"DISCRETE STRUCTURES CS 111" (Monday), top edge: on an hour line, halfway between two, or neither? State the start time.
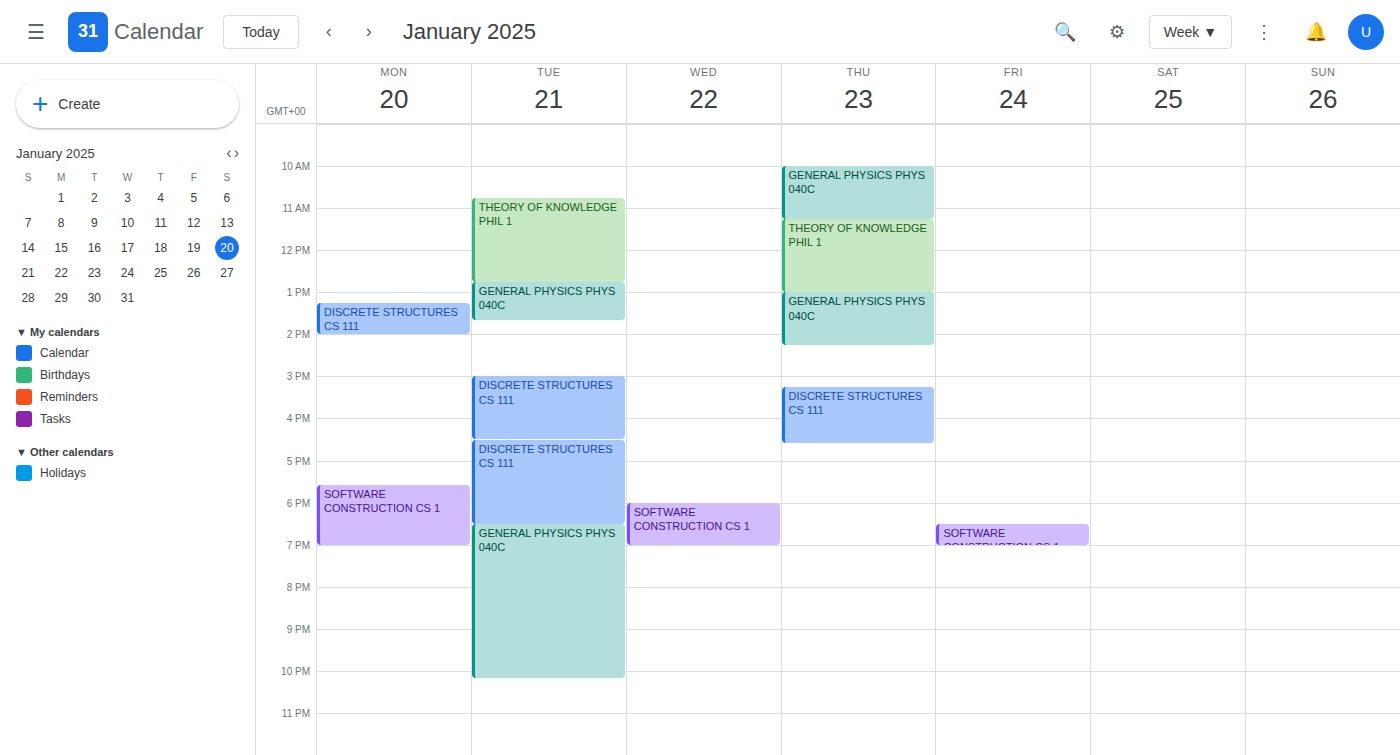
1:15 PM -- neither: a quarter of the way from the 1 PM line to the 2 PM line.